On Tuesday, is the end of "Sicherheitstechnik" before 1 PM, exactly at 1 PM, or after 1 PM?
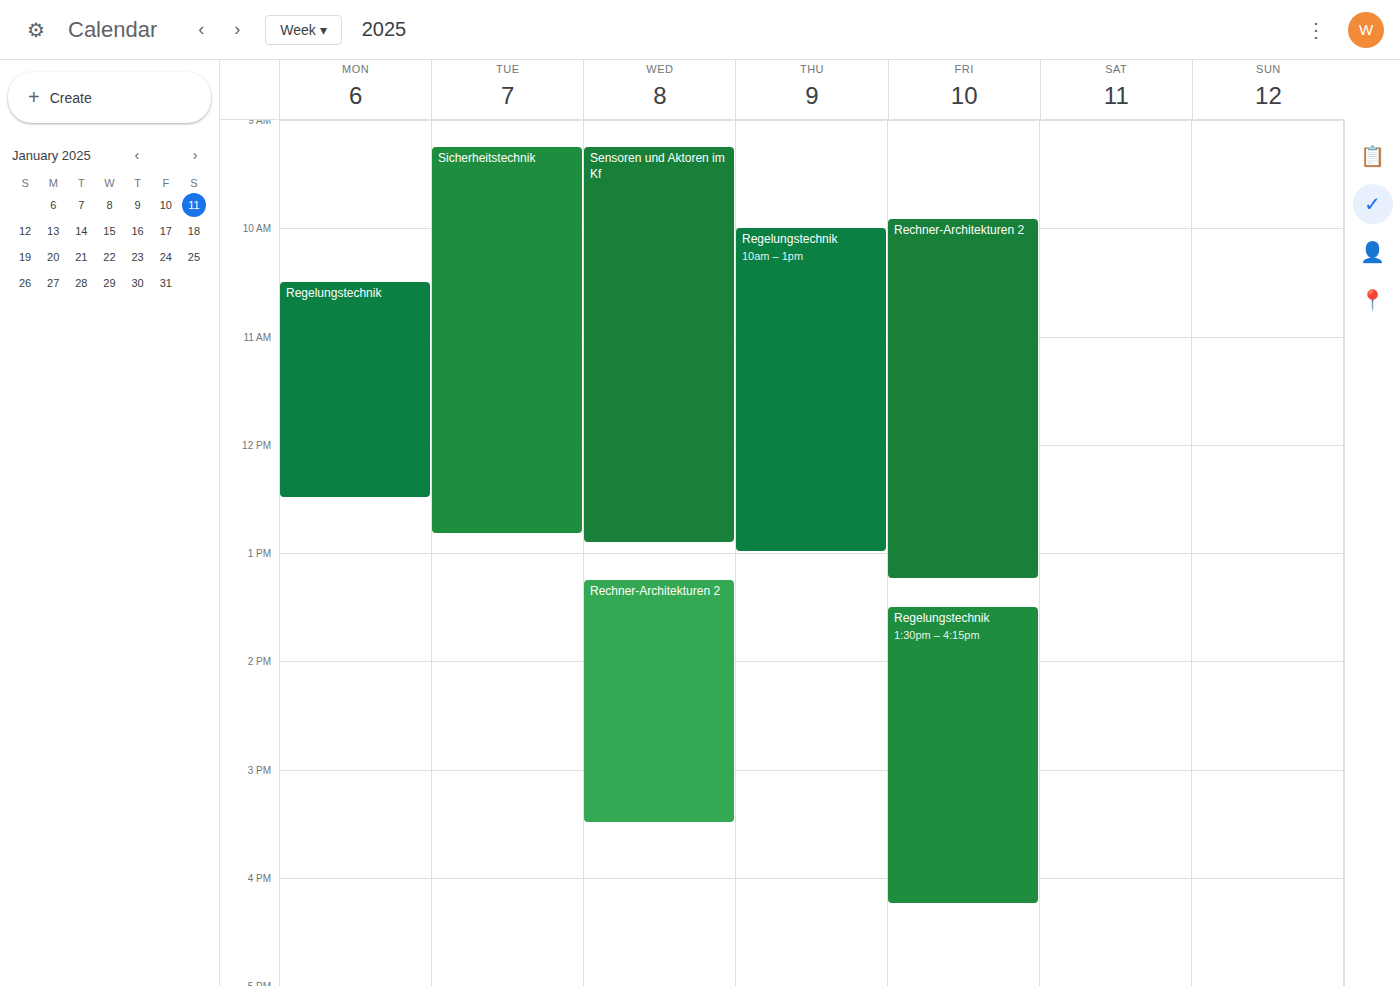
12:50 PM -- before 1 PM, 10 minutes above the 1 PM line.